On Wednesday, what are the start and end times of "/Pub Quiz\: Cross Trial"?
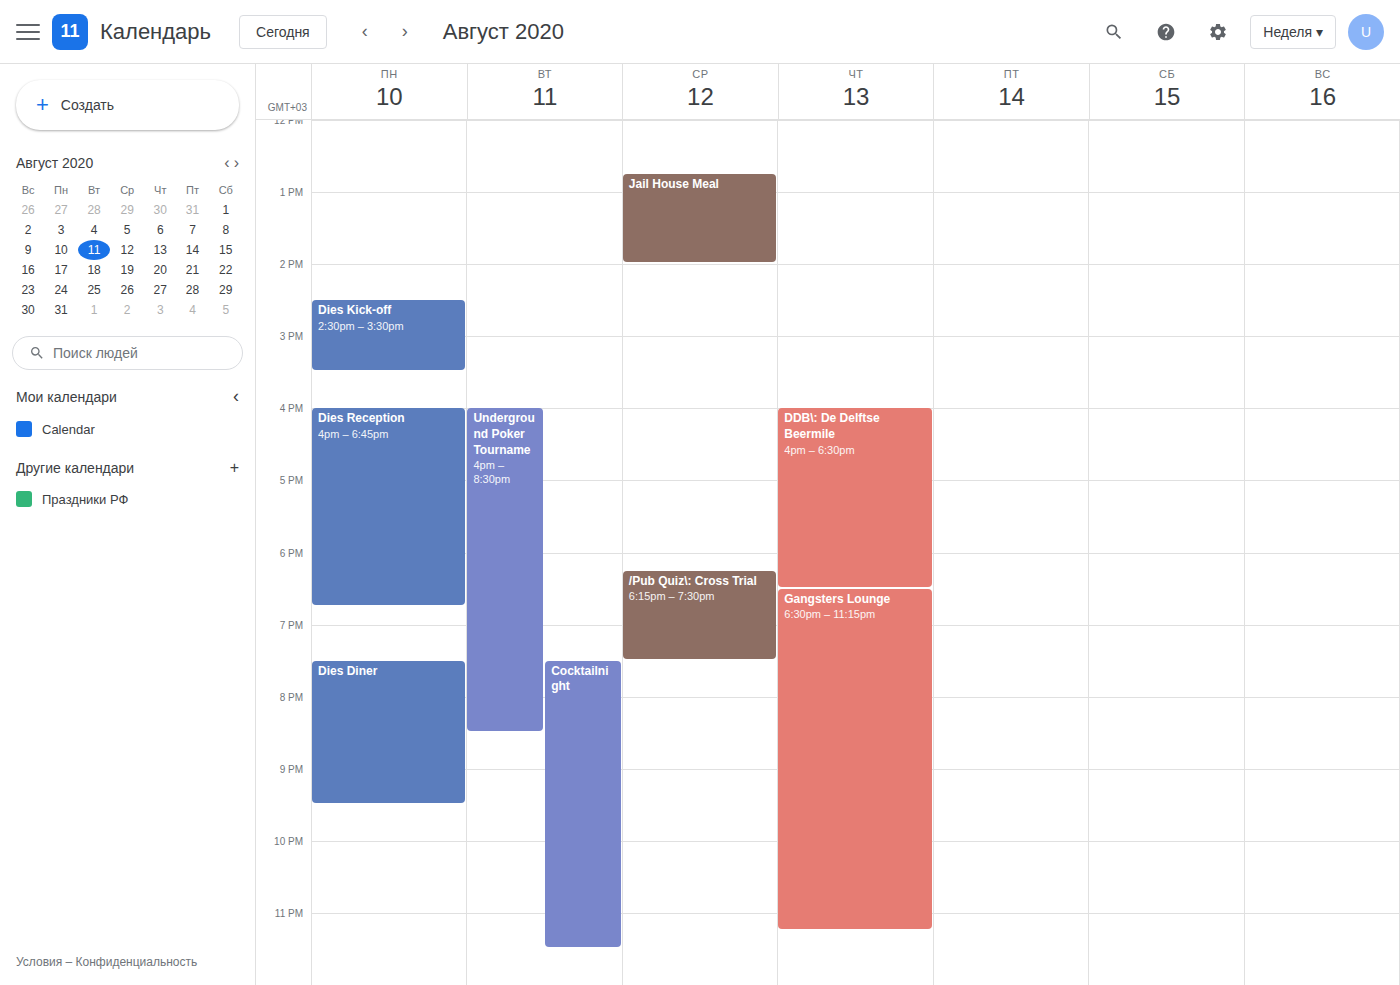
6:15 PM to 7:30 PM